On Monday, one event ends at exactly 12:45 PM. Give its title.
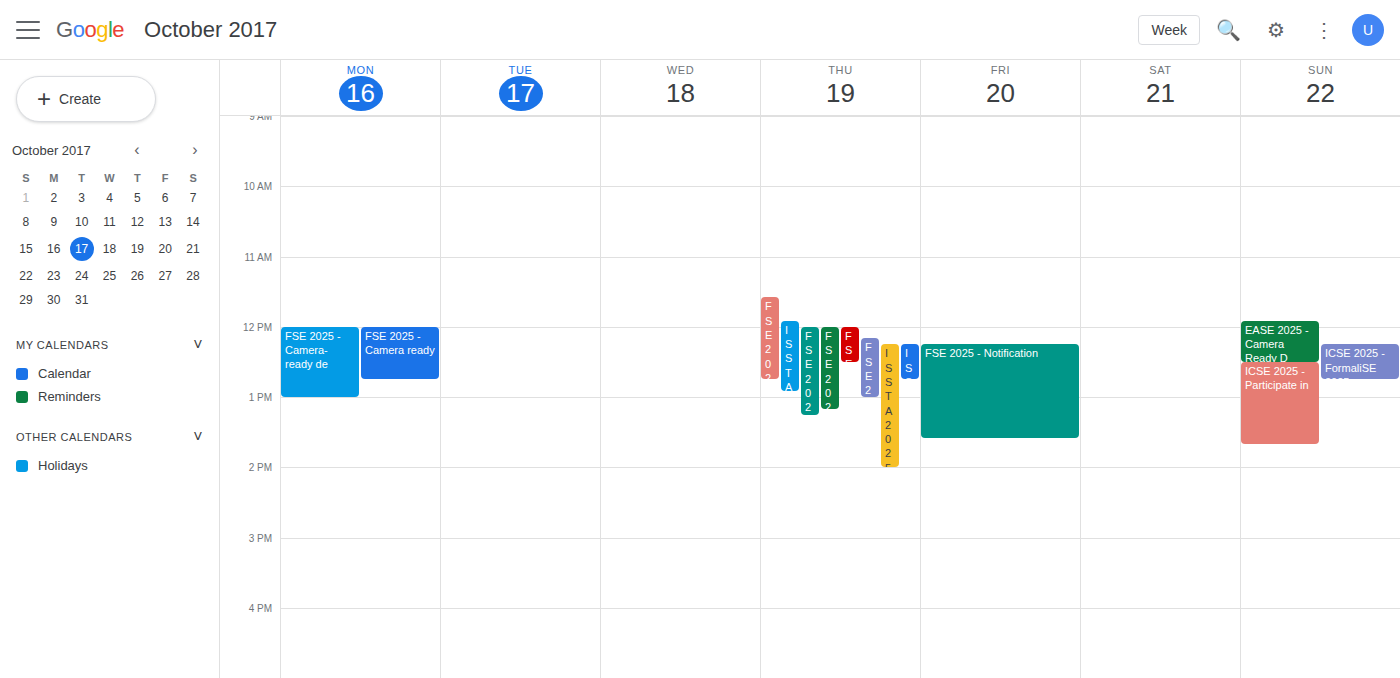
"FSE 2025 - Camera ready"